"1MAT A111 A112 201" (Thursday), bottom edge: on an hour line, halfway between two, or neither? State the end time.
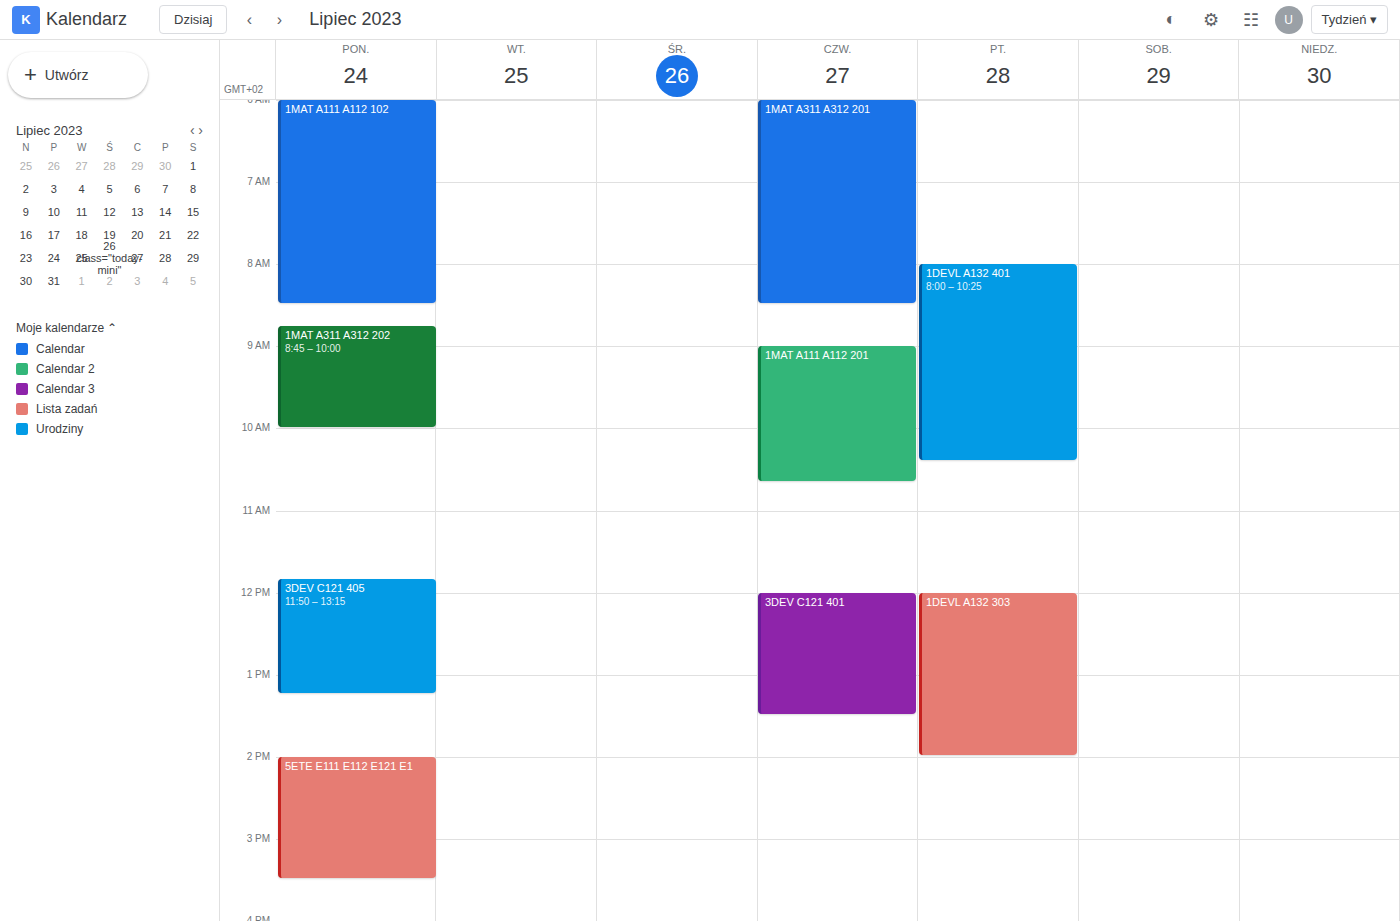
10:40 AM -- neither: 40 minutes below the 10 AM line and 20 minutes above the 11 AM line.